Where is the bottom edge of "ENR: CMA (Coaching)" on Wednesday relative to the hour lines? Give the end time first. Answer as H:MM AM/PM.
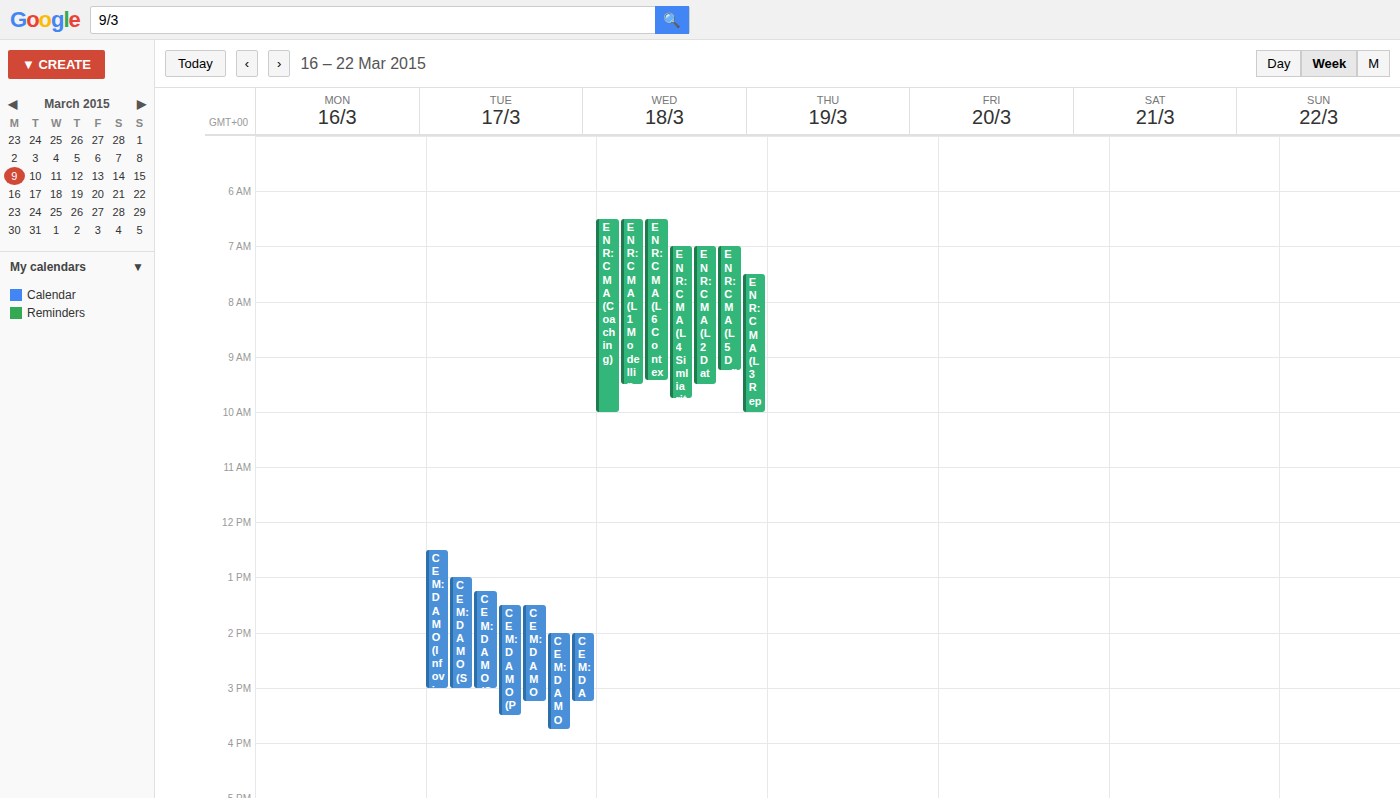
10:00 AM -- exactly on the 10 AM line.